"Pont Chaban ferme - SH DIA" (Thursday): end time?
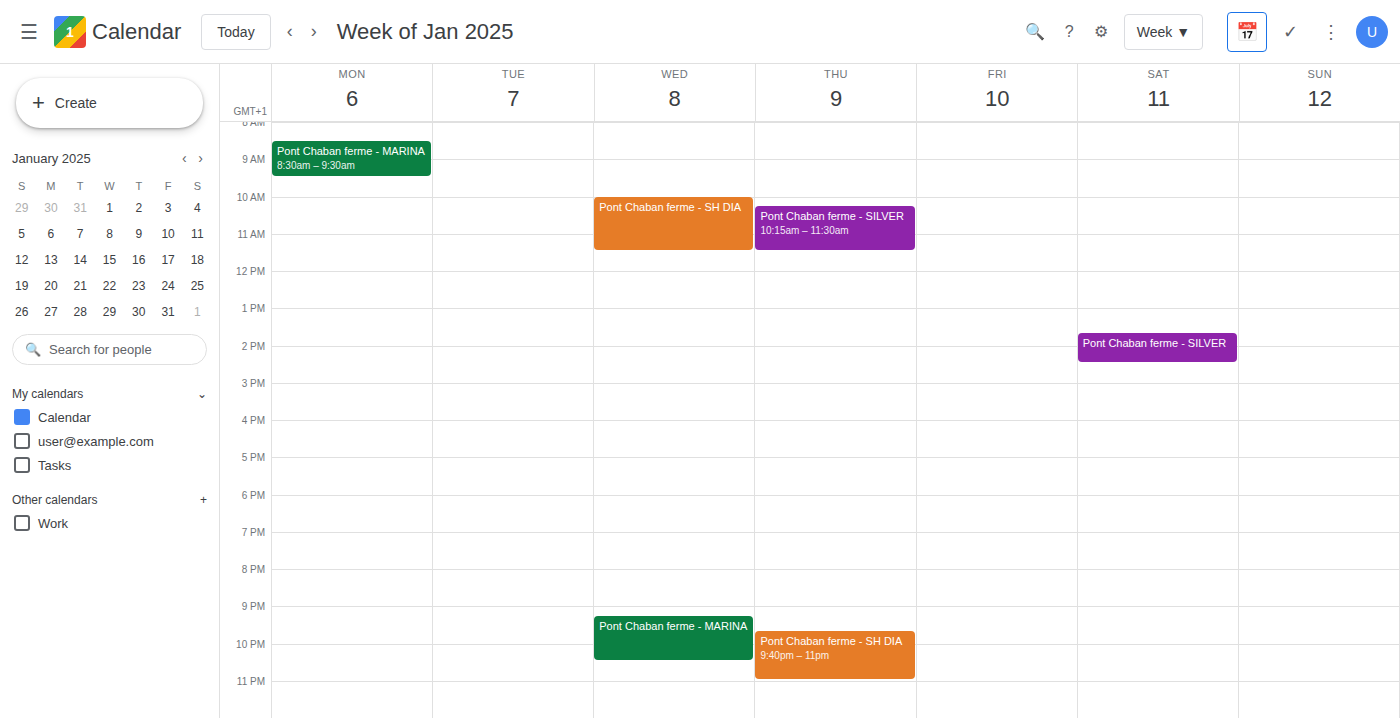
11:00 PM